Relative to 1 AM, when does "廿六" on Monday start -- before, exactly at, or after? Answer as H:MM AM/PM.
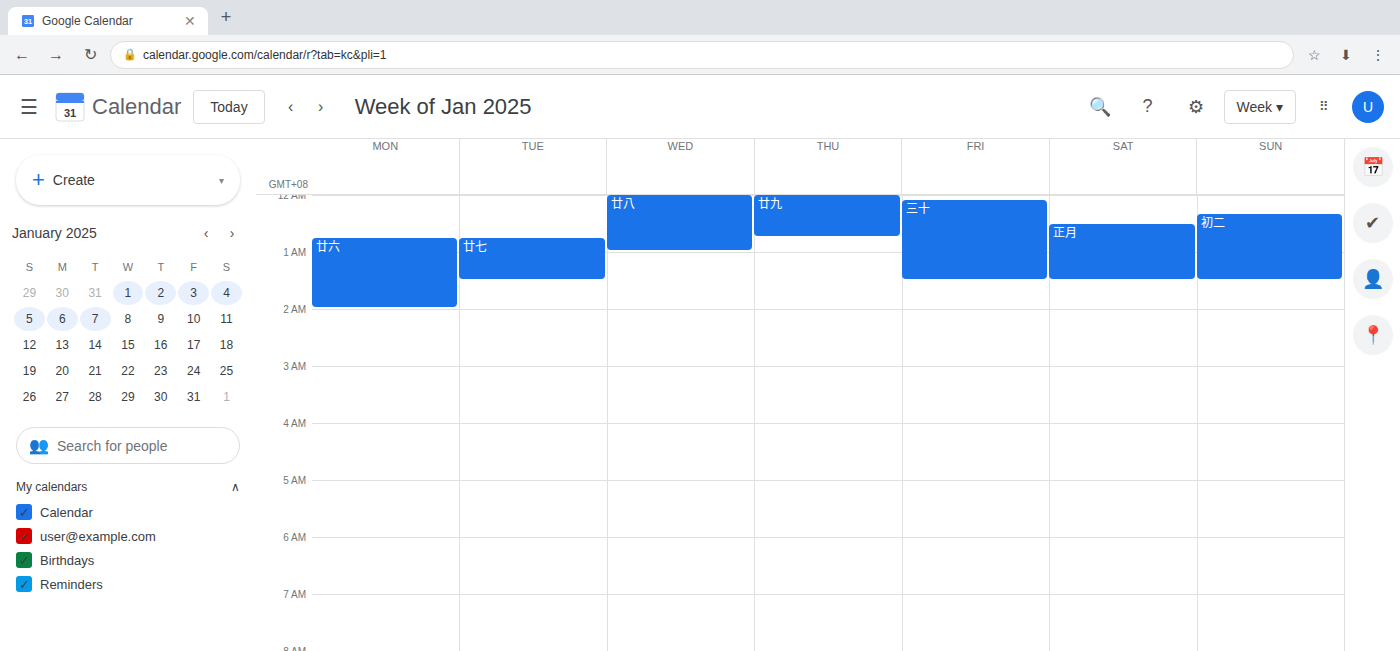
12:45 AM -- before 1 AM, 15 minutes above the 1 AM line.